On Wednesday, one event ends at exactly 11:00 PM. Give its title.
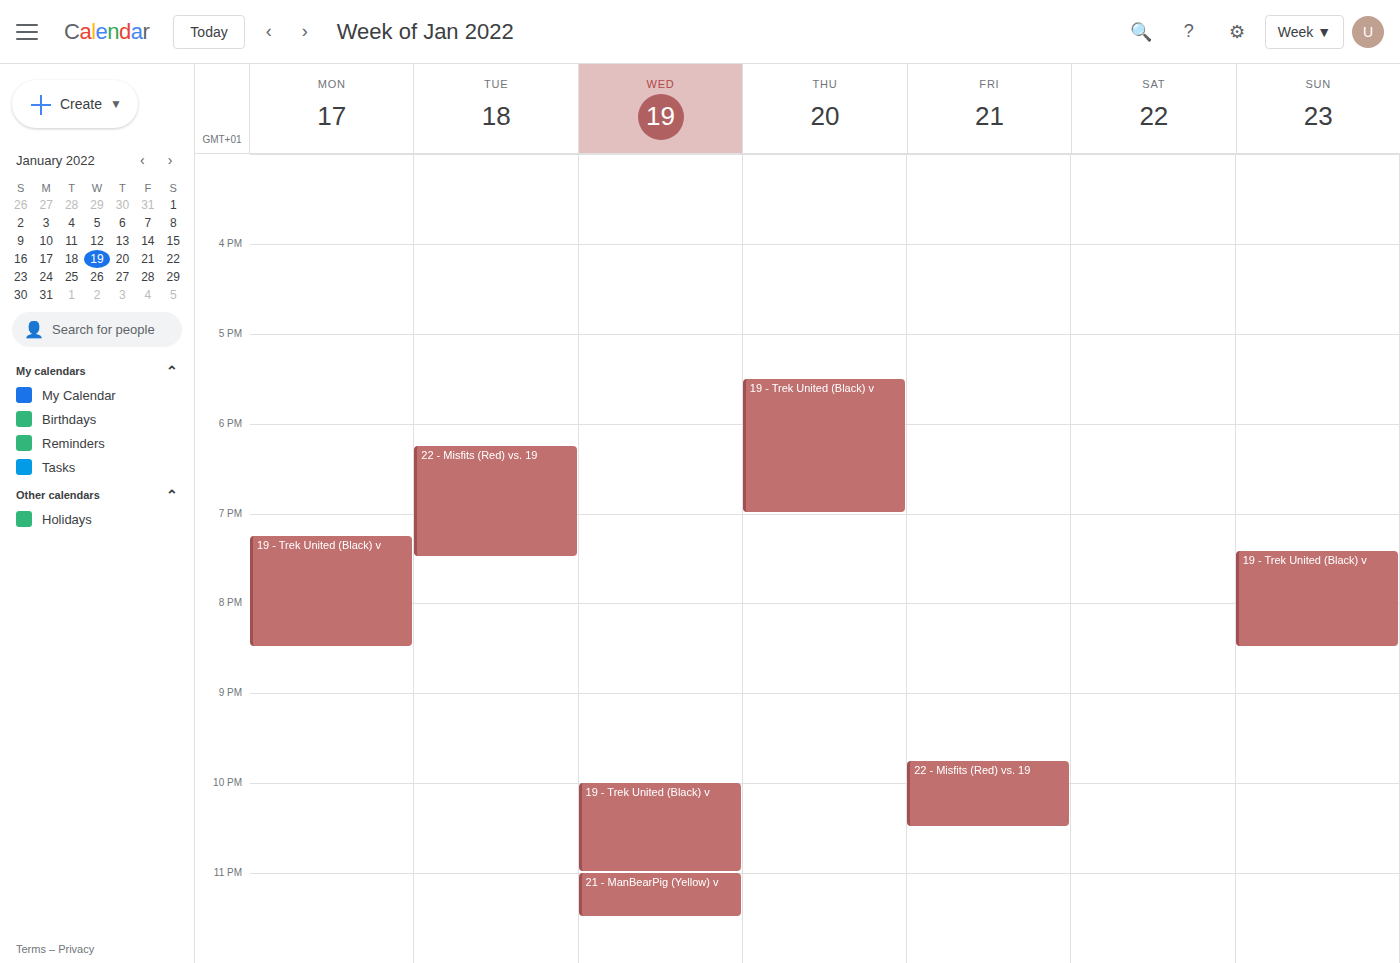
"19 - Trek United (Black) v"